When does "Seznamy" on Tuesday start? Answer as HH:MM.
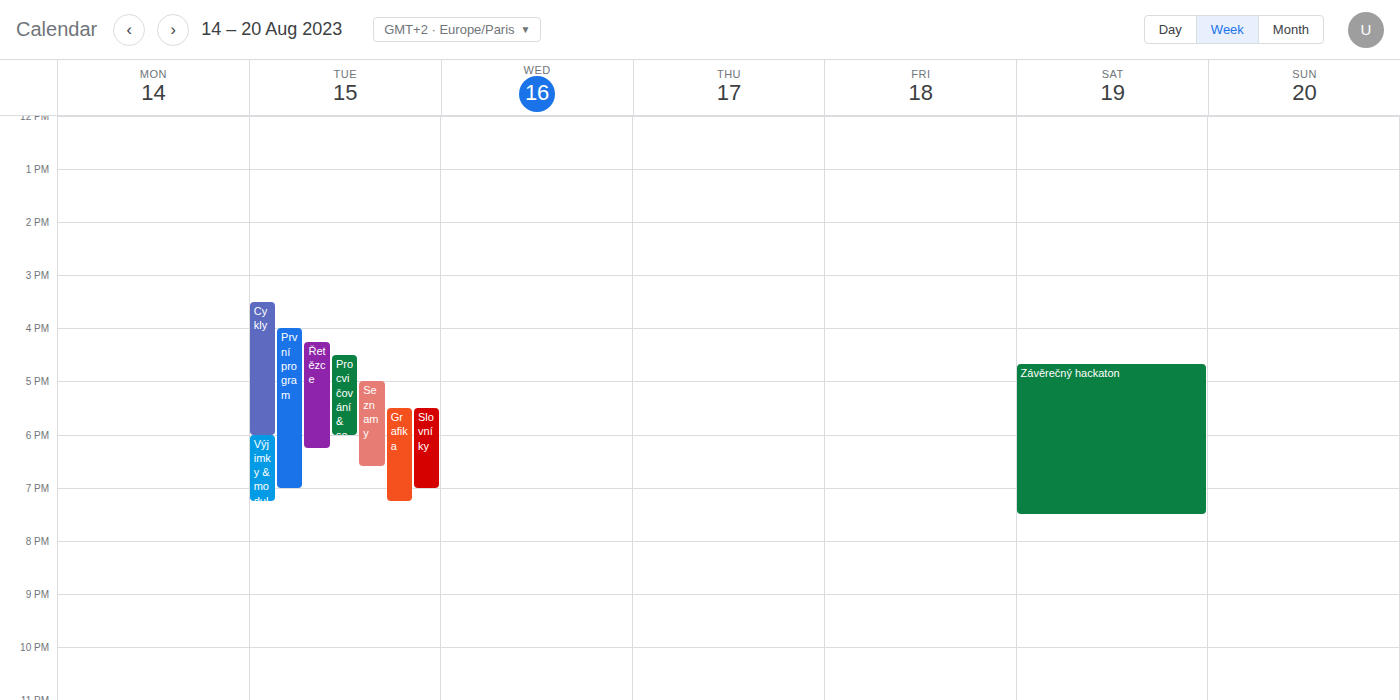
17:00